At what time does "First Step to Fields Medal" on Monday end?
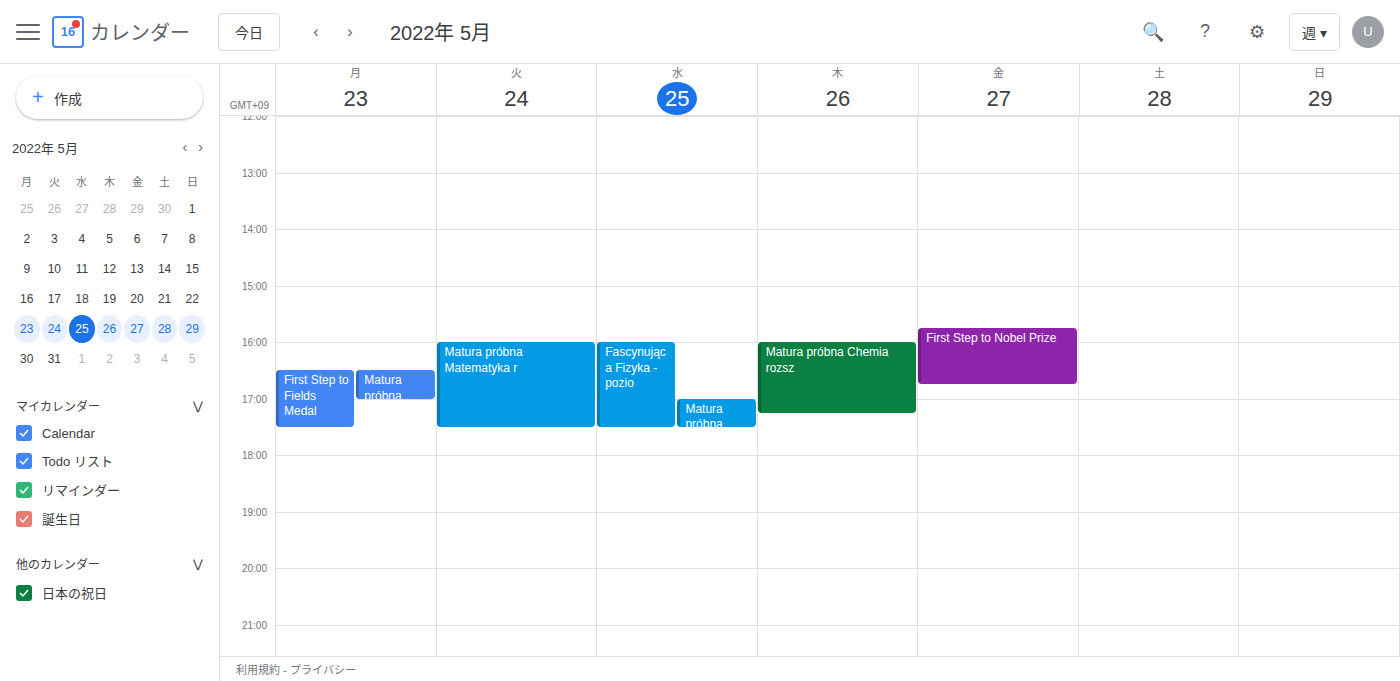
17:30